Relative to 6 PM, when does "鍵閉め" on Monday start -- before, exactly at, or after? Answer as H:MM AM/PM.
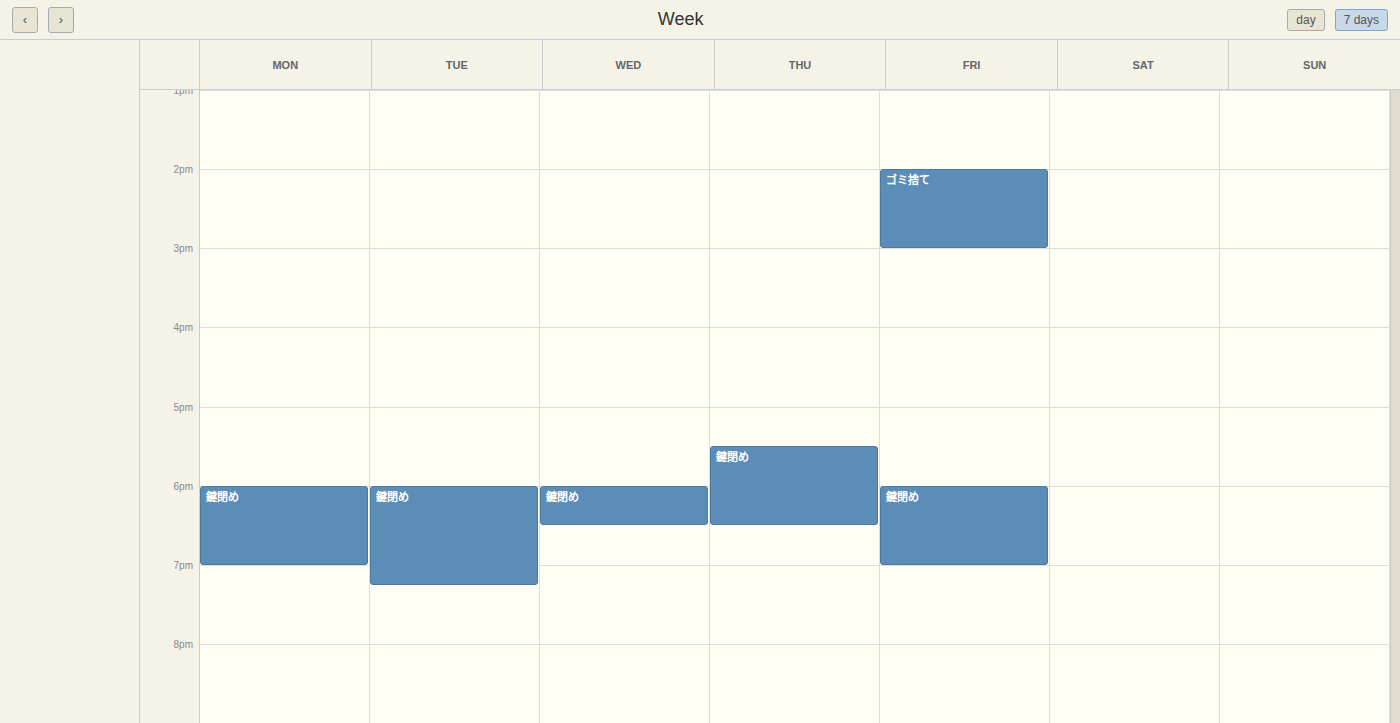
6:00 PM -- exactly at 6 PM, on the 6 PM line.